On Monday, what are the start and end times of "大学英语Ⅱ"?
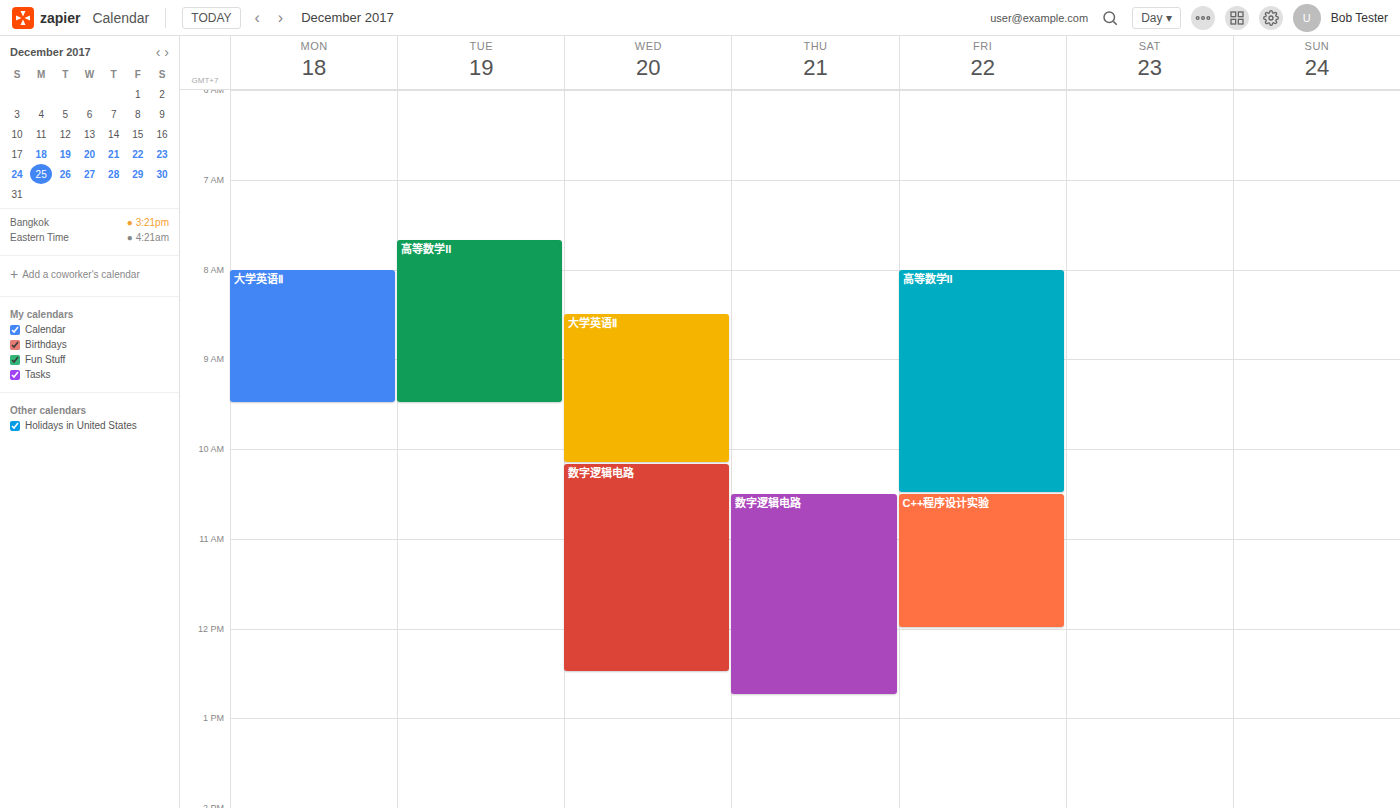
8:00 AM to 9:30 AM